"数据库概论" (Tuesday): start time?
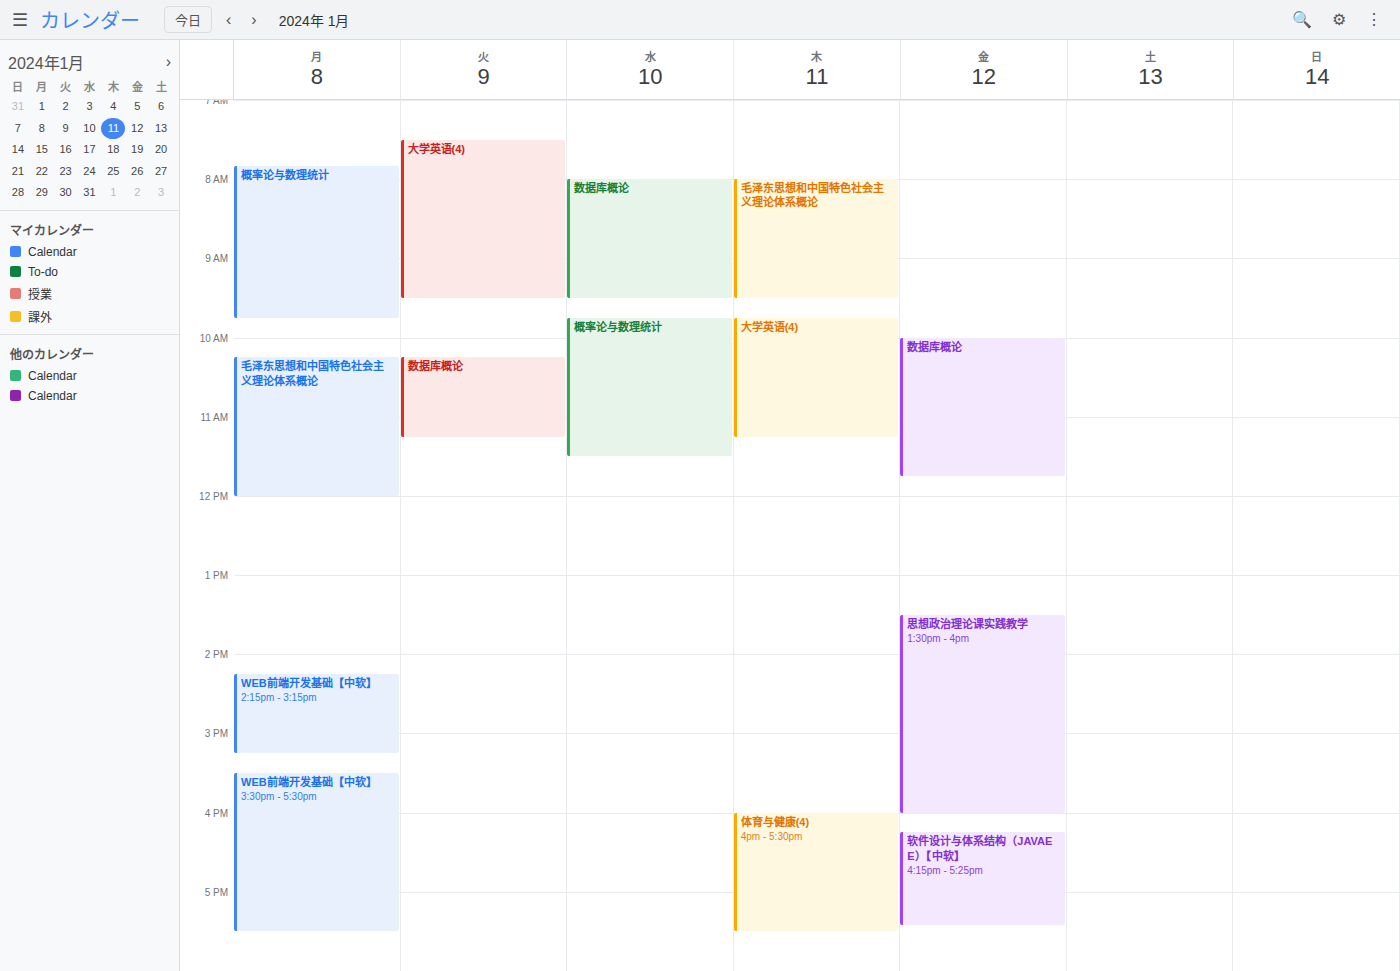
10:15 AM